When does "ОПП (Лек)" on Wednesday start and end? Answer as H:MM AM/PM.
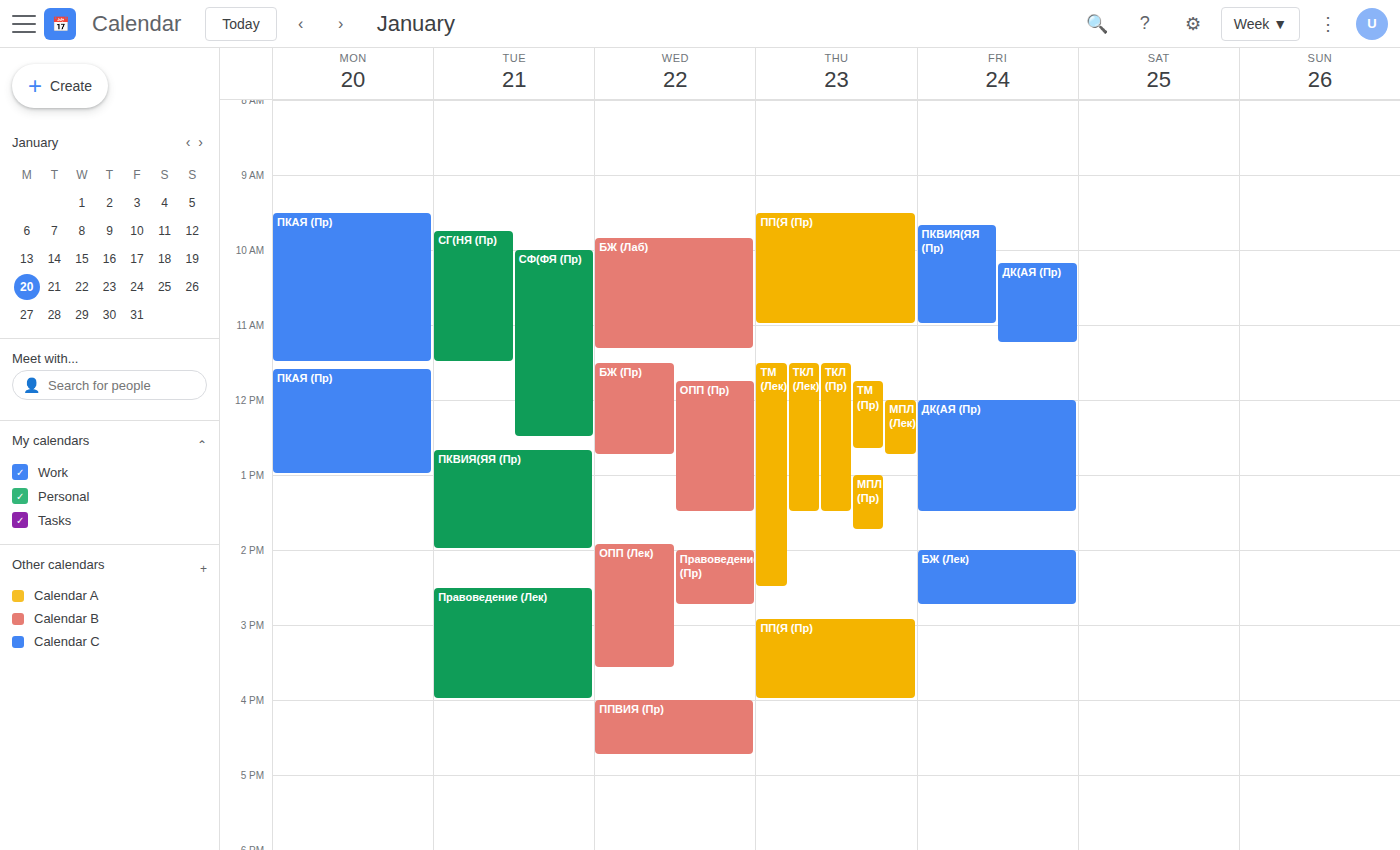
1:55 PM to 3:35 PM